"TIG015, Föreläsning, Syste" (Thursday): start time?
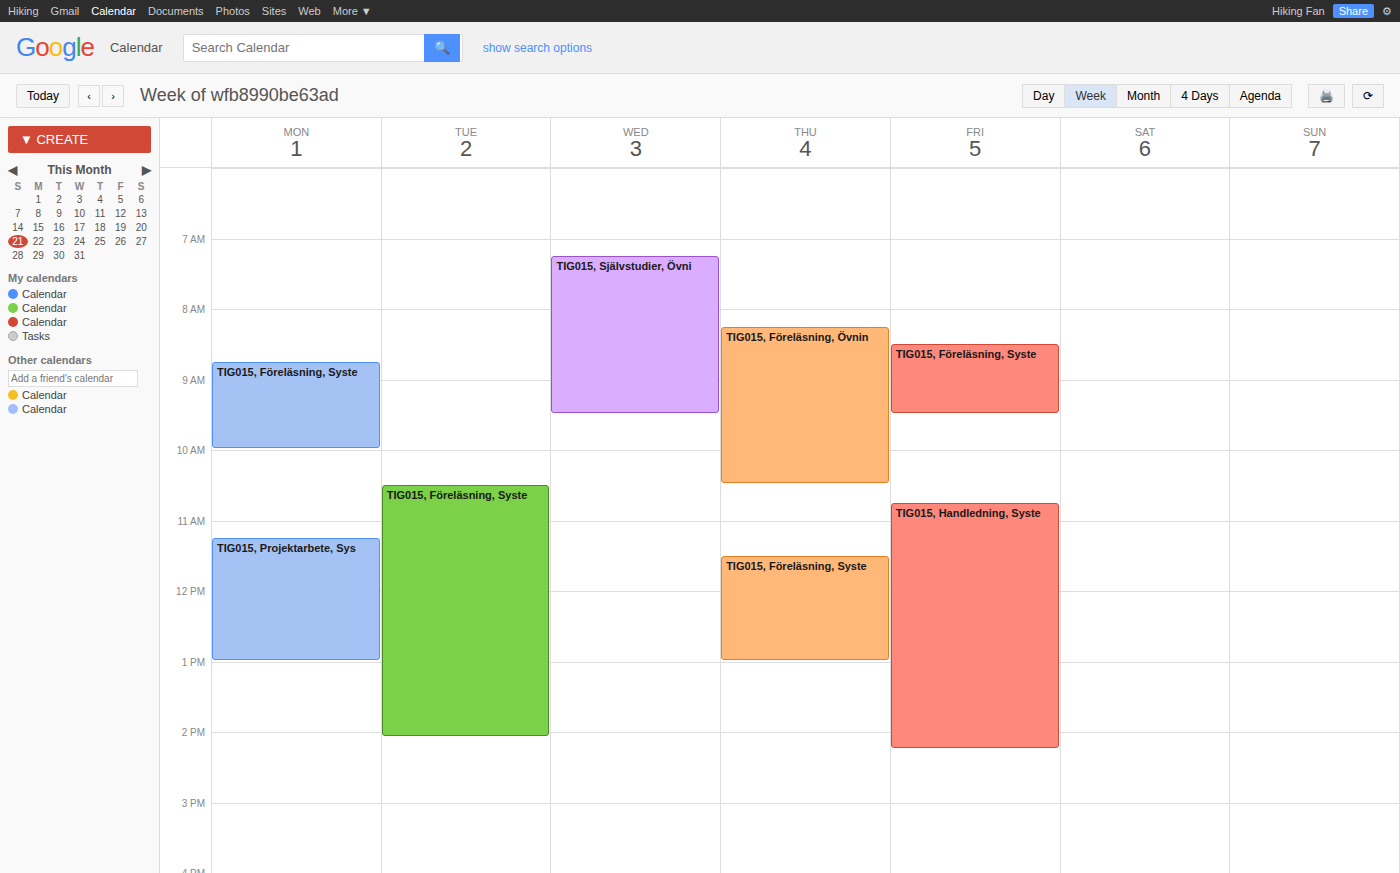
11:30 AM